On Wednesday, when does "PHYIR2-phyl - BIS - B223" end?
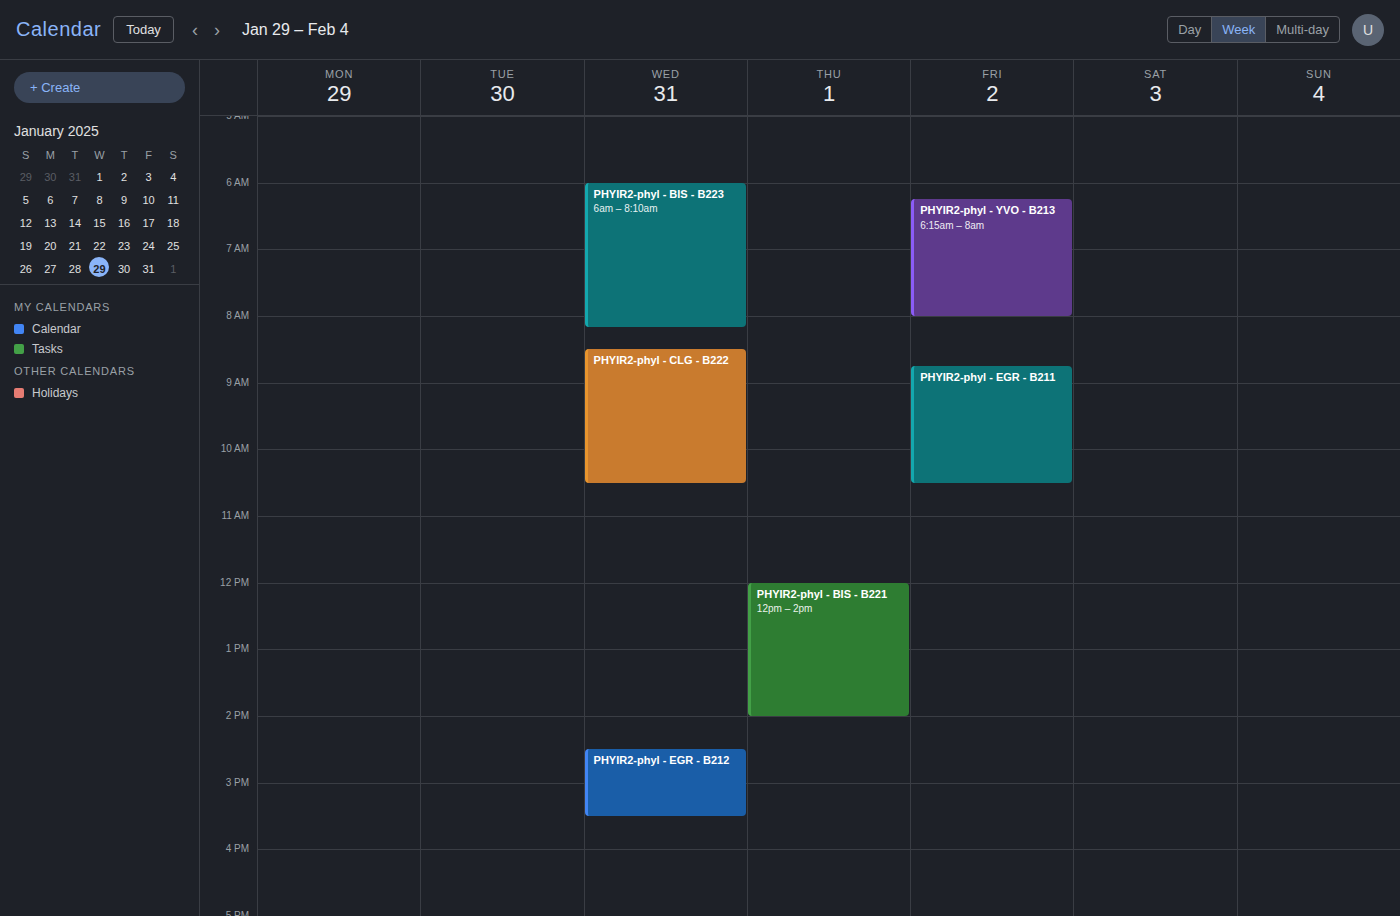
8:10 AM